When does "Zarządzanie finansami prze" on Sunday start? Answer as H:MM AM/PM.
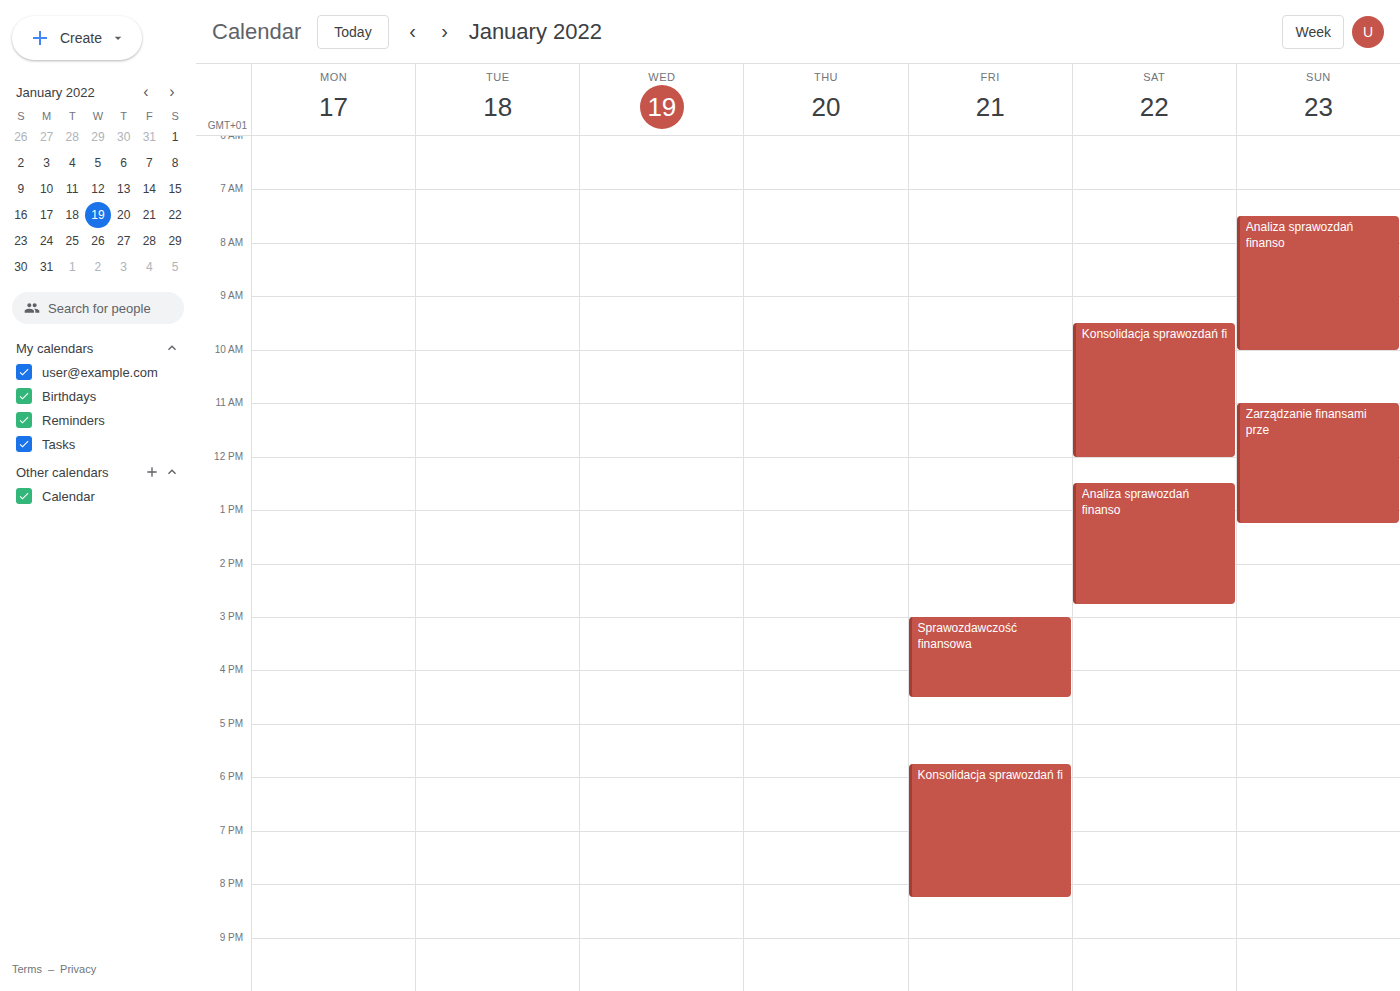
11:00 AM